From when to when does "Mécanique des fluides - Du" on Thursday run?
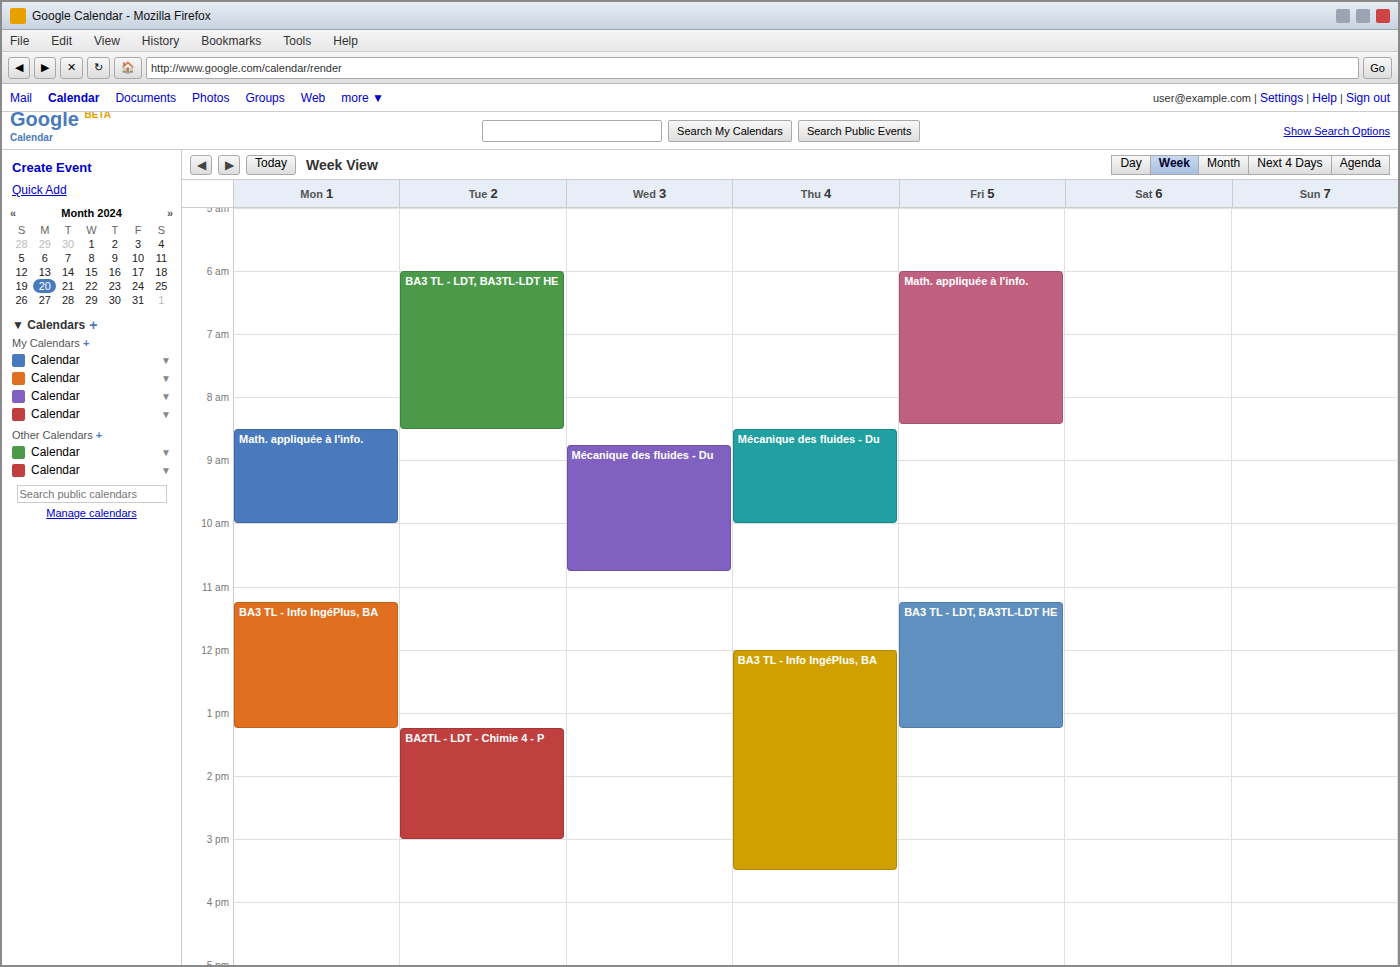
8:30 AM to 10:00 AM